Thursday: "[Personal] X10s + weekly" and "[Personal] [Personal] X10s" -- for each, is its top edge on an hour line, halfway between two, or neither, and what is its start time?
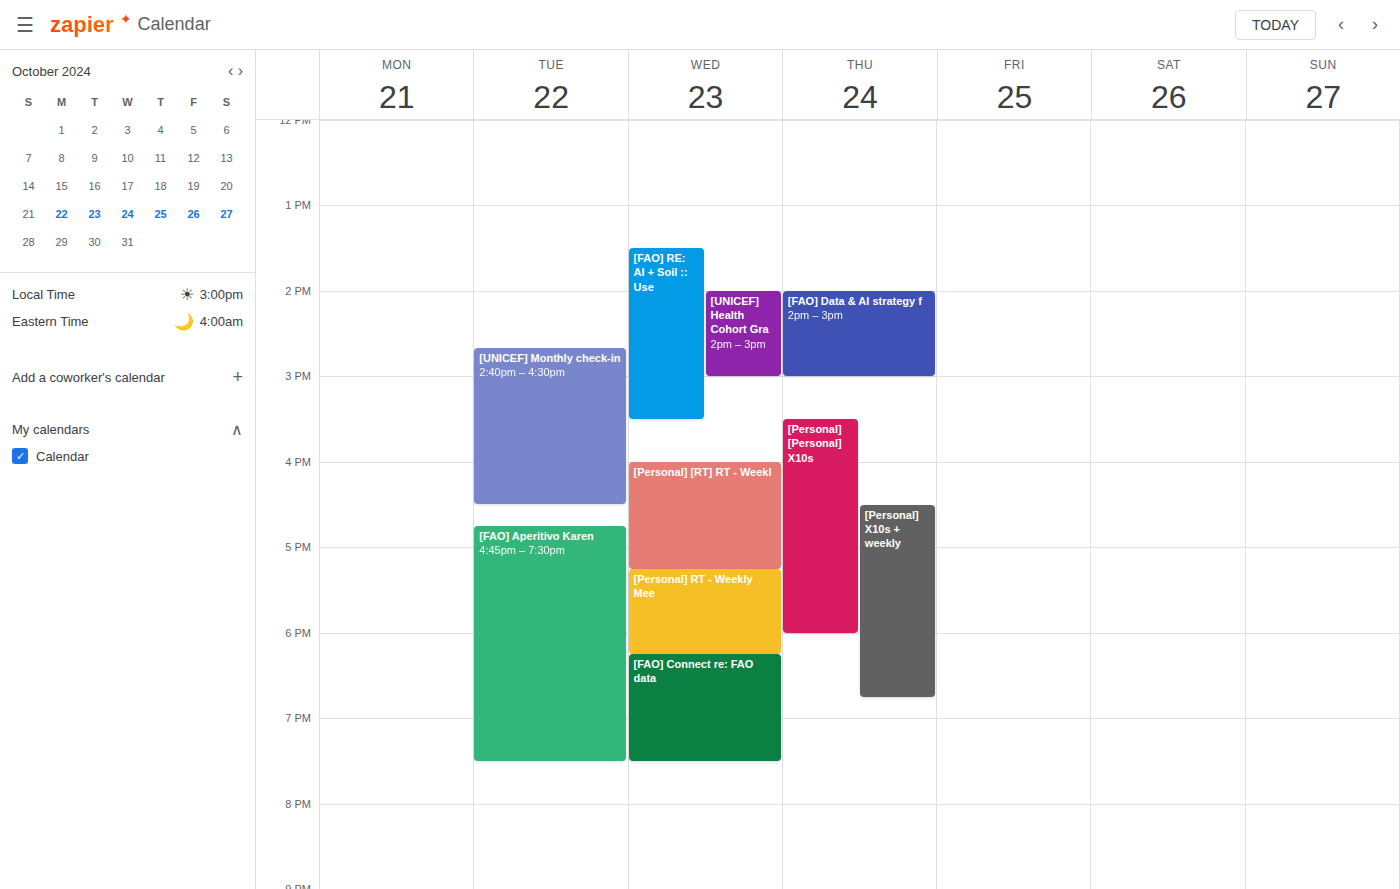
"[Personal] X10s + weekly": 4:30 PM, halfway between the 4 PM and 5 PM lines. "[Personal] [Personal] X10s": 3:30 PM, halfway between the 3 PM and 4 PM lines.